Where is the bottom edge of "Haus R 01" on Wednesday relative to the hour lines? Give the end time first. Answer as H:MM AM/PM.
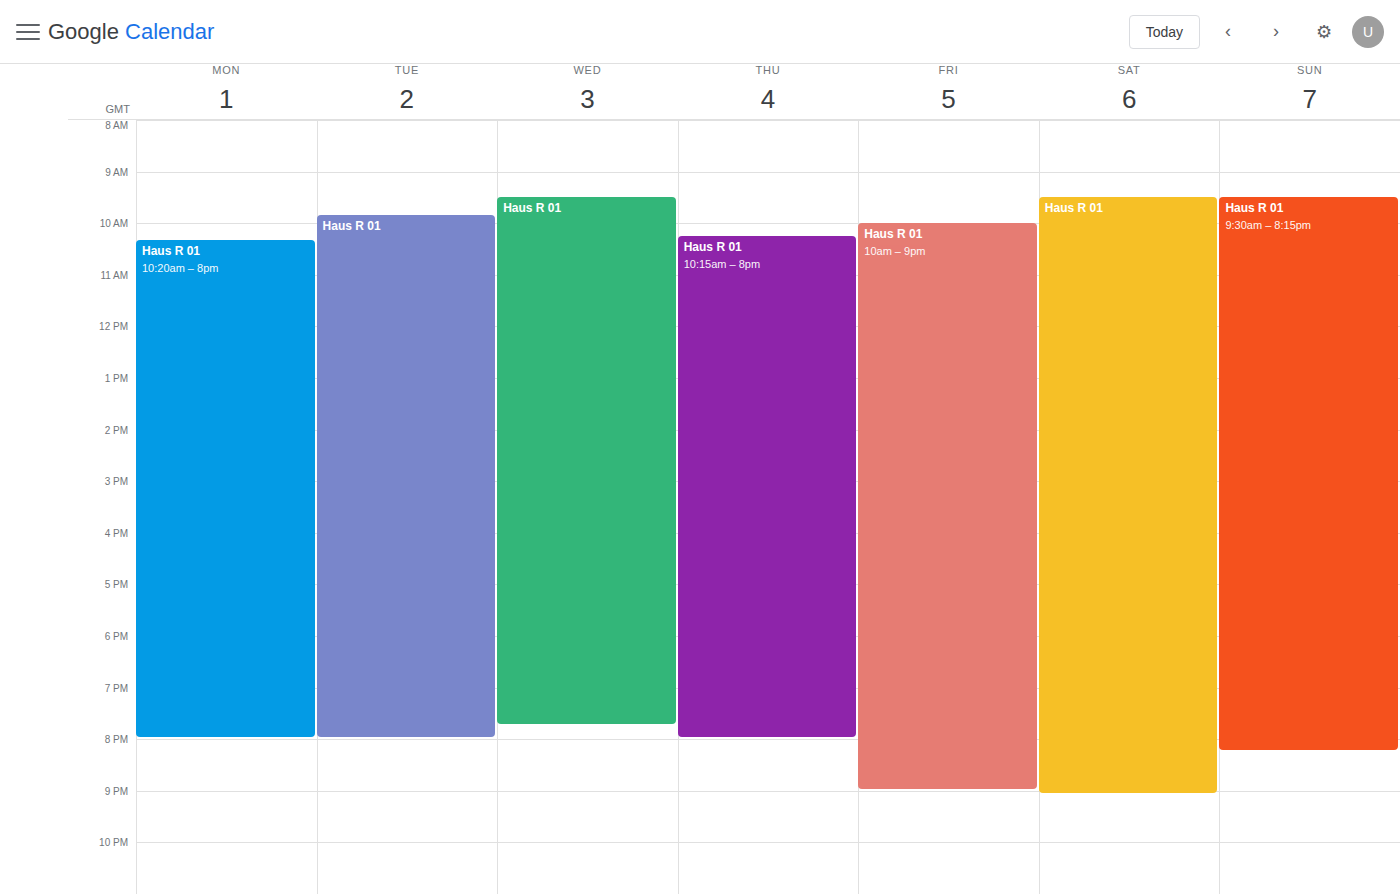
7:45 PM -- neither: three quarters of the way from the 7 PM line to the 8 PM line.